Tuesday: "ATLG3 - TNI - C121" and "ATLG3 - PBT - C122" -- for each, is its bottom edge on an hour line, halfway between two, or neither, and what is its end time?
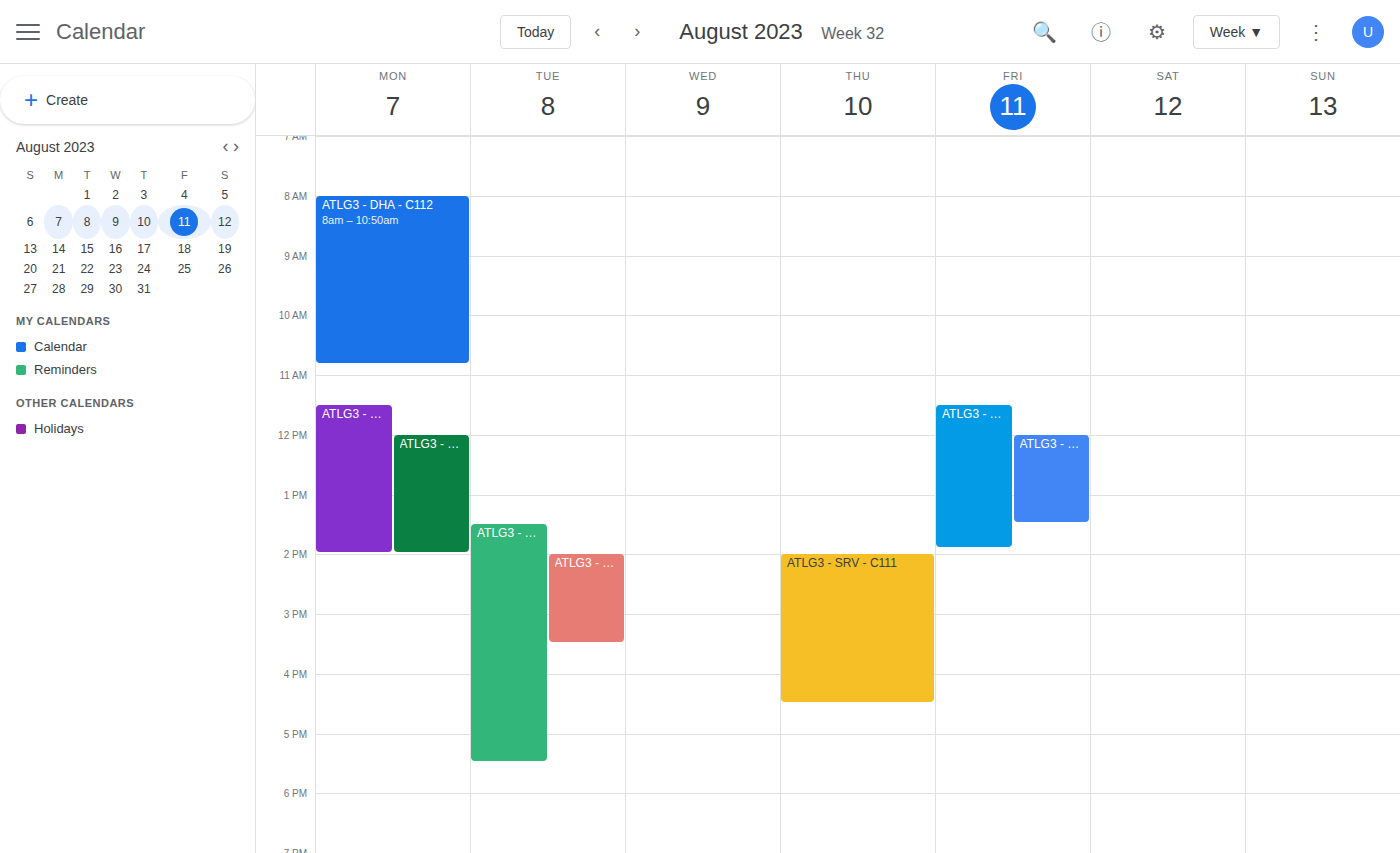
"ATLG3 - TNI - C121": 5:30 PM, halfway between the 5 PM and 6 PM lines. "ATLG3 - PBT - C122": 3:30 PM, halfway between the 3 PM and 4 PM lines.